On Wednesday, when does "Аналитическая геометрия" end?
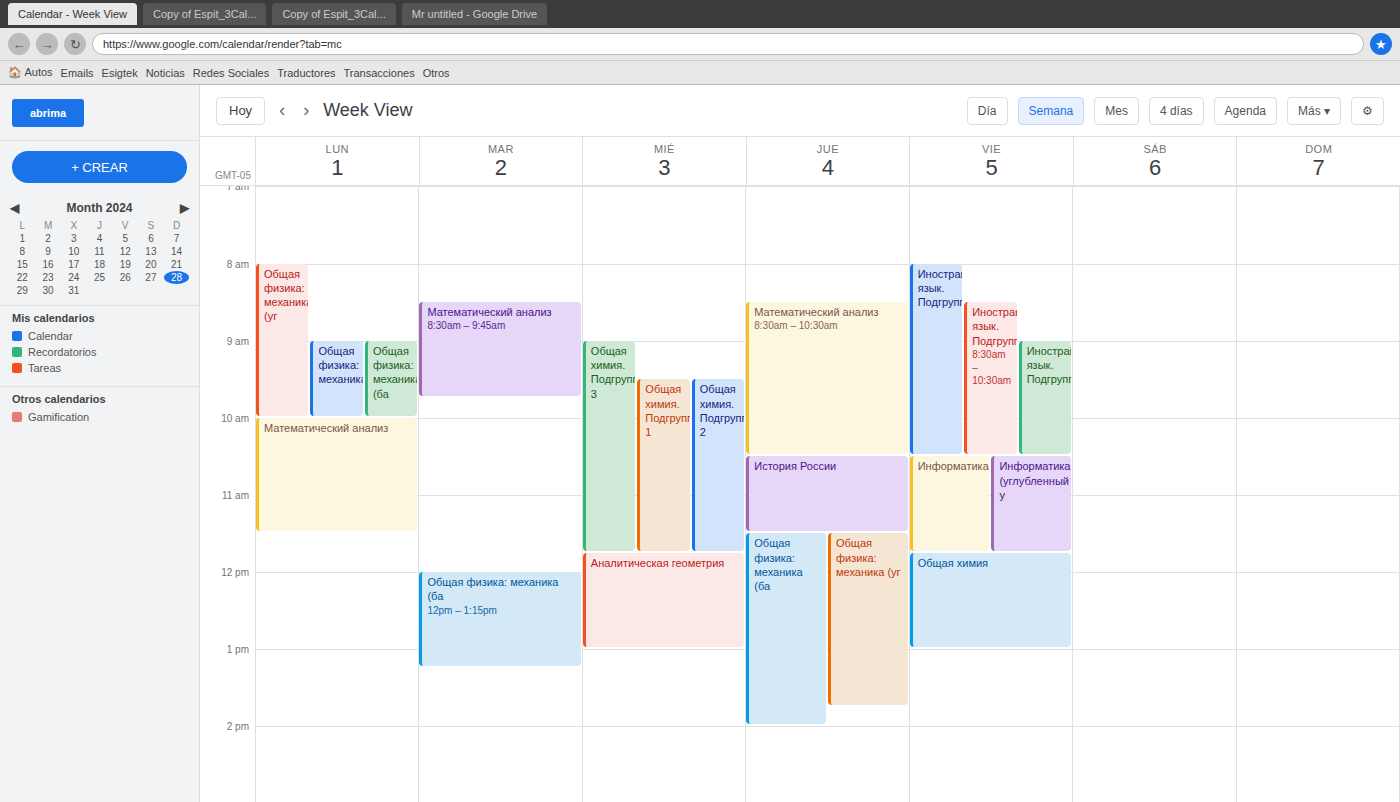
1:00 PM